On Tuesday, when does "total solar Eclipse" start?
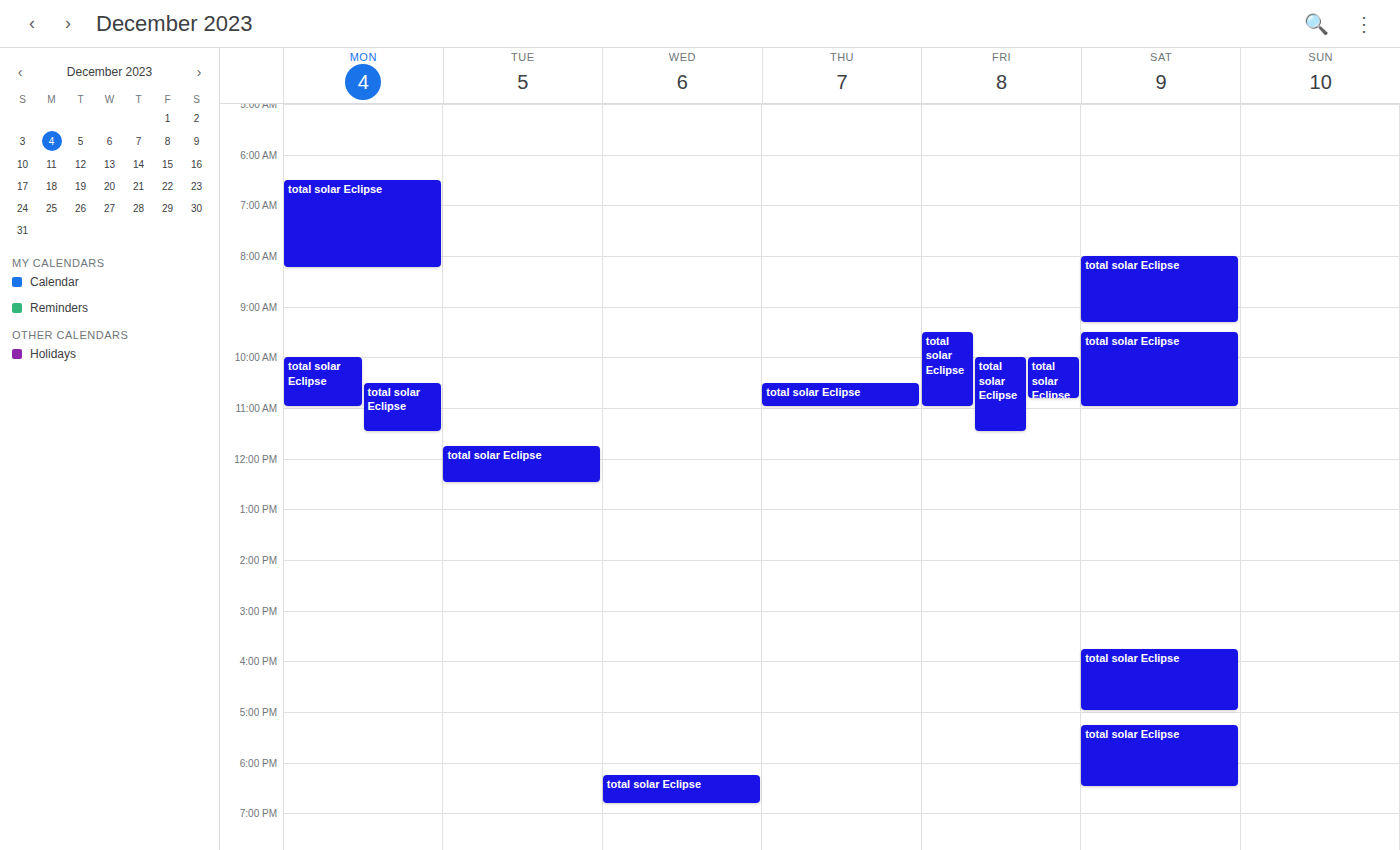
11:45 AM